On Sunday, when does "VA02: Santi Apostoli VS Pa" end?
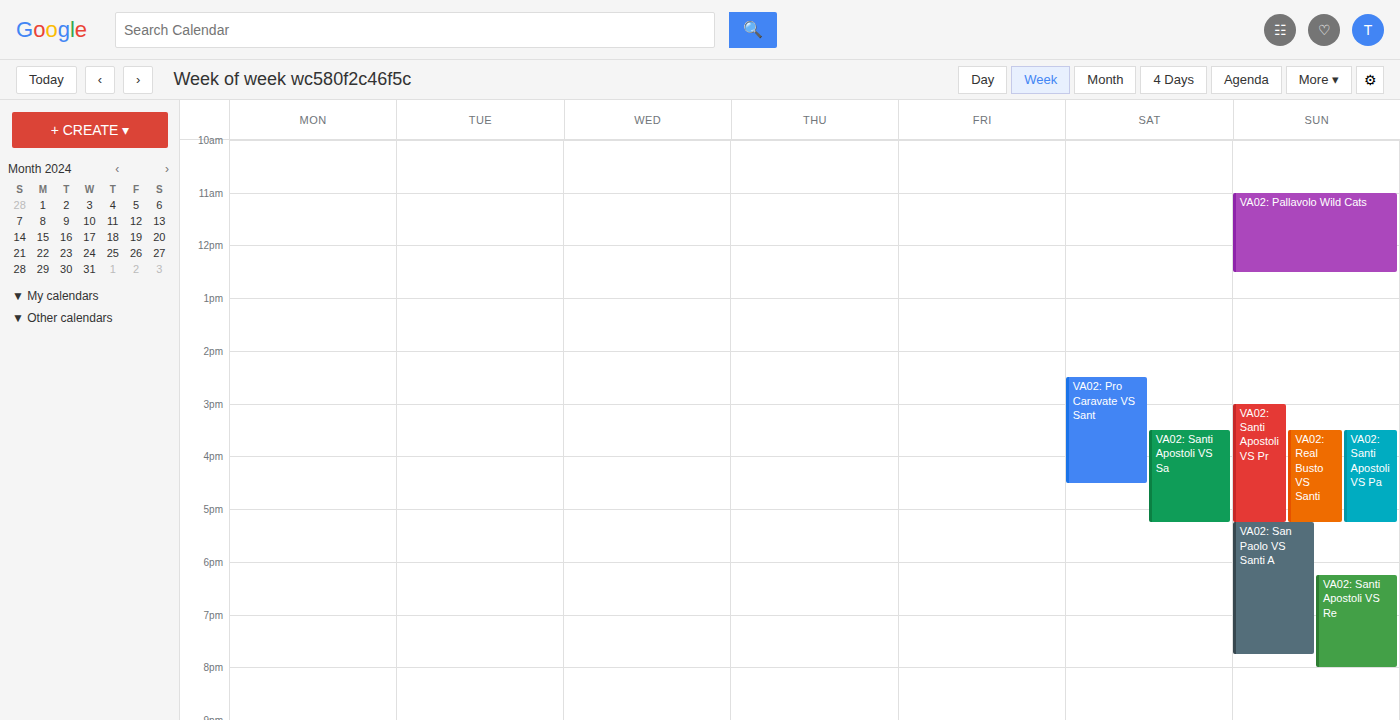
5:15 PM